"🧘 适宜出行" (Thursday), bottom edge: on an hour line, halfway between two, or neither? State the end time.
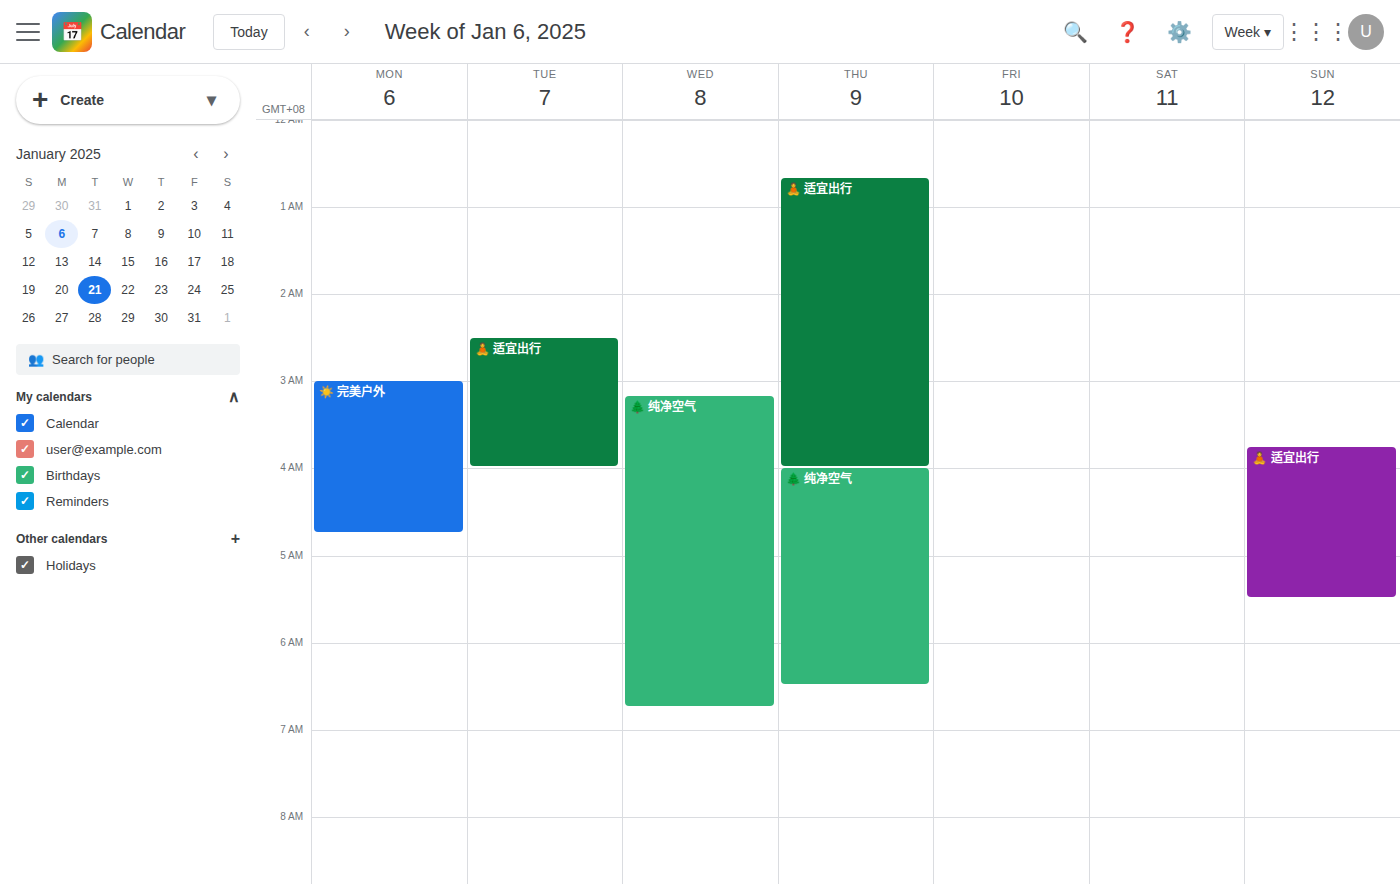
4:00 AM -- exactly on the 4 AM line.